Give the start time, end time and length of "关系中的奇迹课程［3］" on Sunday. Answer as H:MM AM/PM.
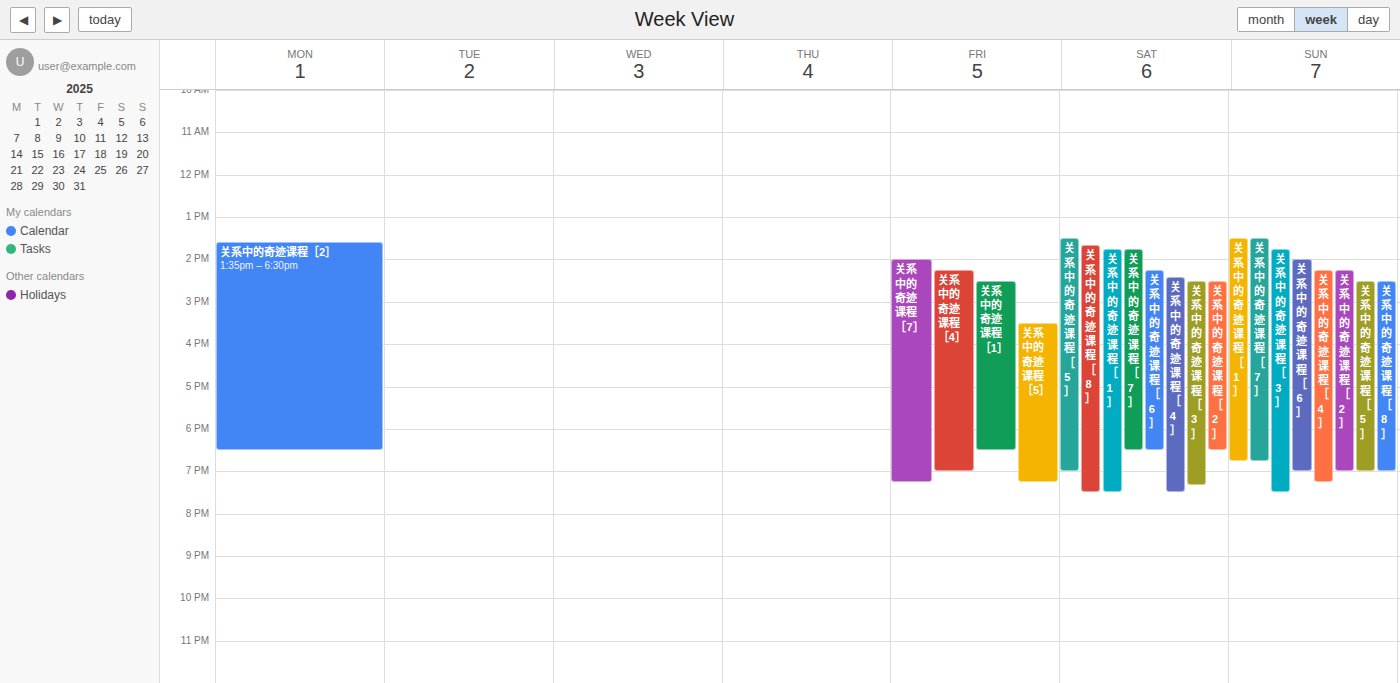
1:45 PM to 7:30 PM, 5 hours 45 minutes